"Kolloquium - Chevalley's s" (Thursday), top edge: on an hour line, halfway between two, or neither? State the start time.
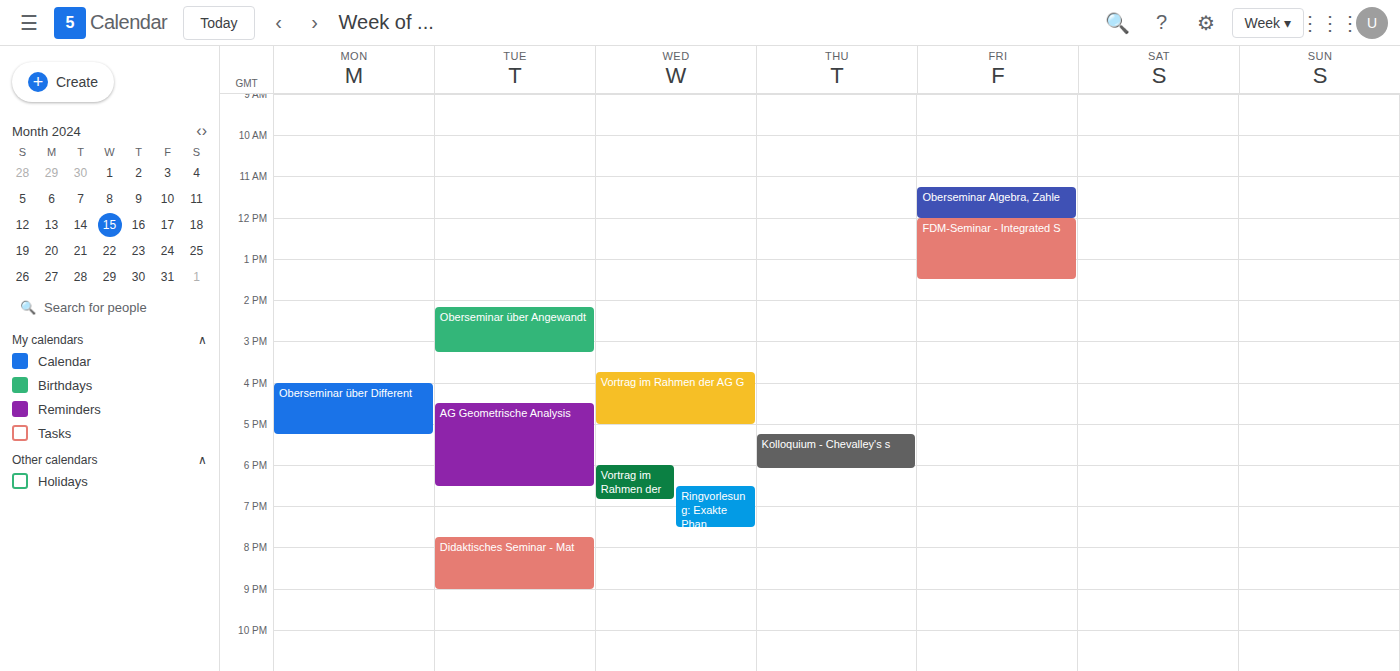
5:15 PM -- neither: a quarter of the way from the 5 PM line to the 6 PM line.